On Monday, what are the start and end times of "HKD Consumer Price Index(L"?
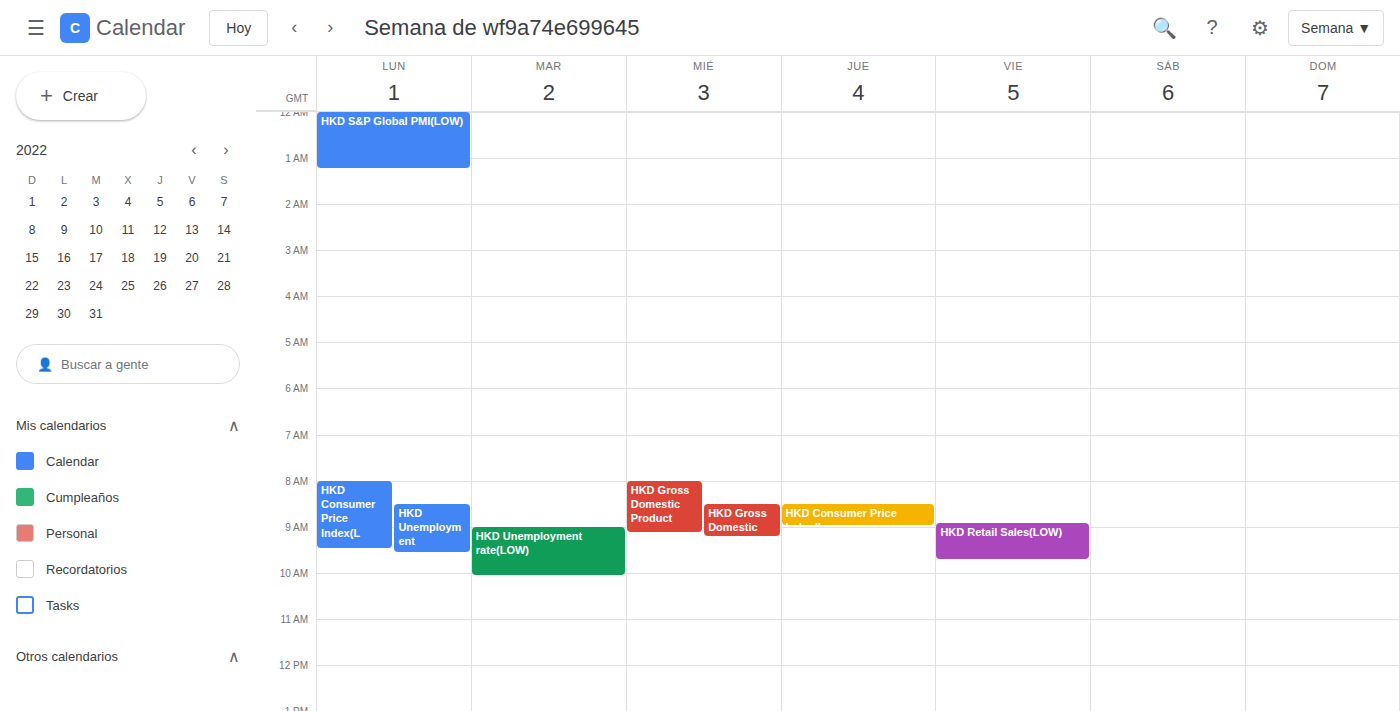
08:00 to 09:30